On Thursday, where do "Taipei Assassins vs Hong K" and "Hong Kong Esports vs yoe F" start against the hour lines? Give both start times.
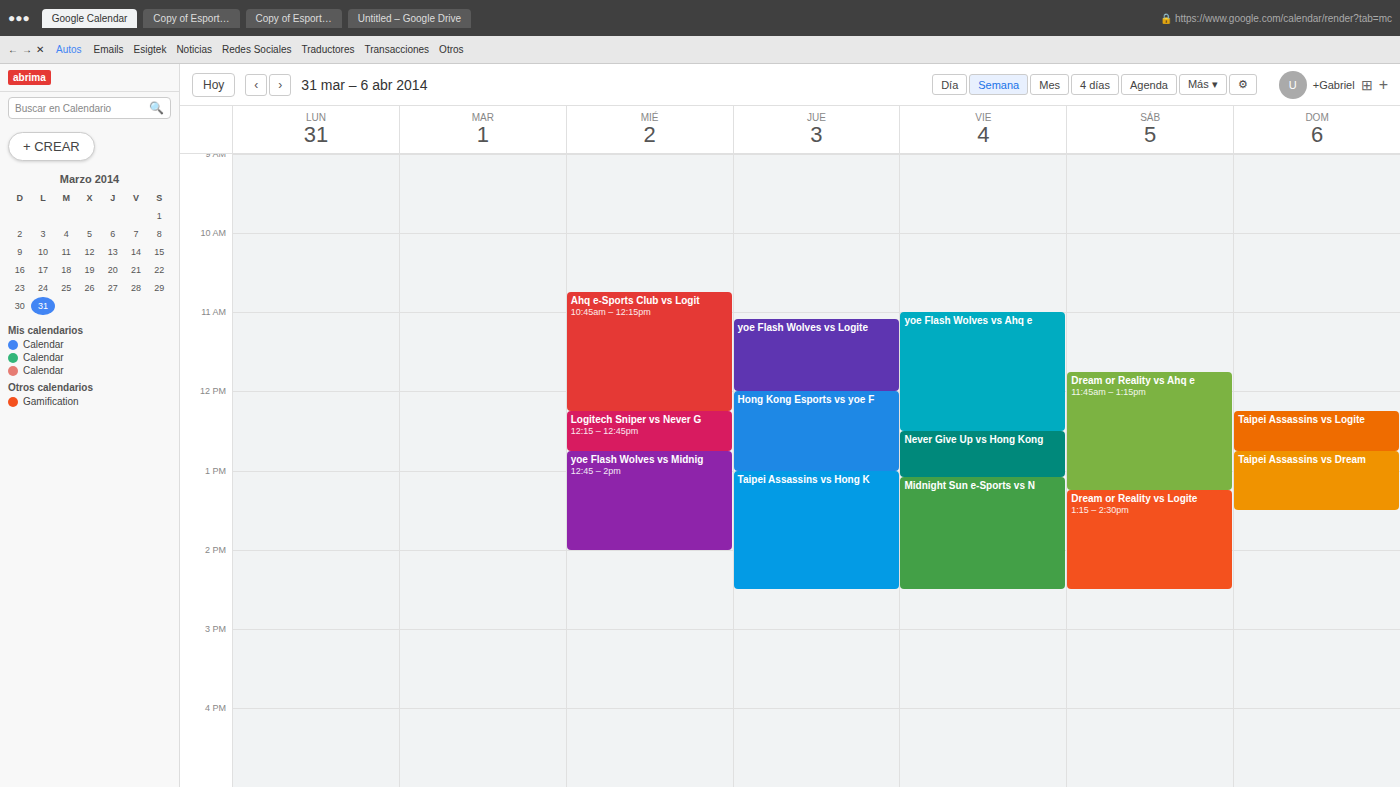
"Taipei Assassins vs Hong K": 1:00 PM, exactly on the 1 PM line. "Hong Kong Esports vs yoe F": 12:00 PM, exactly on the 12 PM line.